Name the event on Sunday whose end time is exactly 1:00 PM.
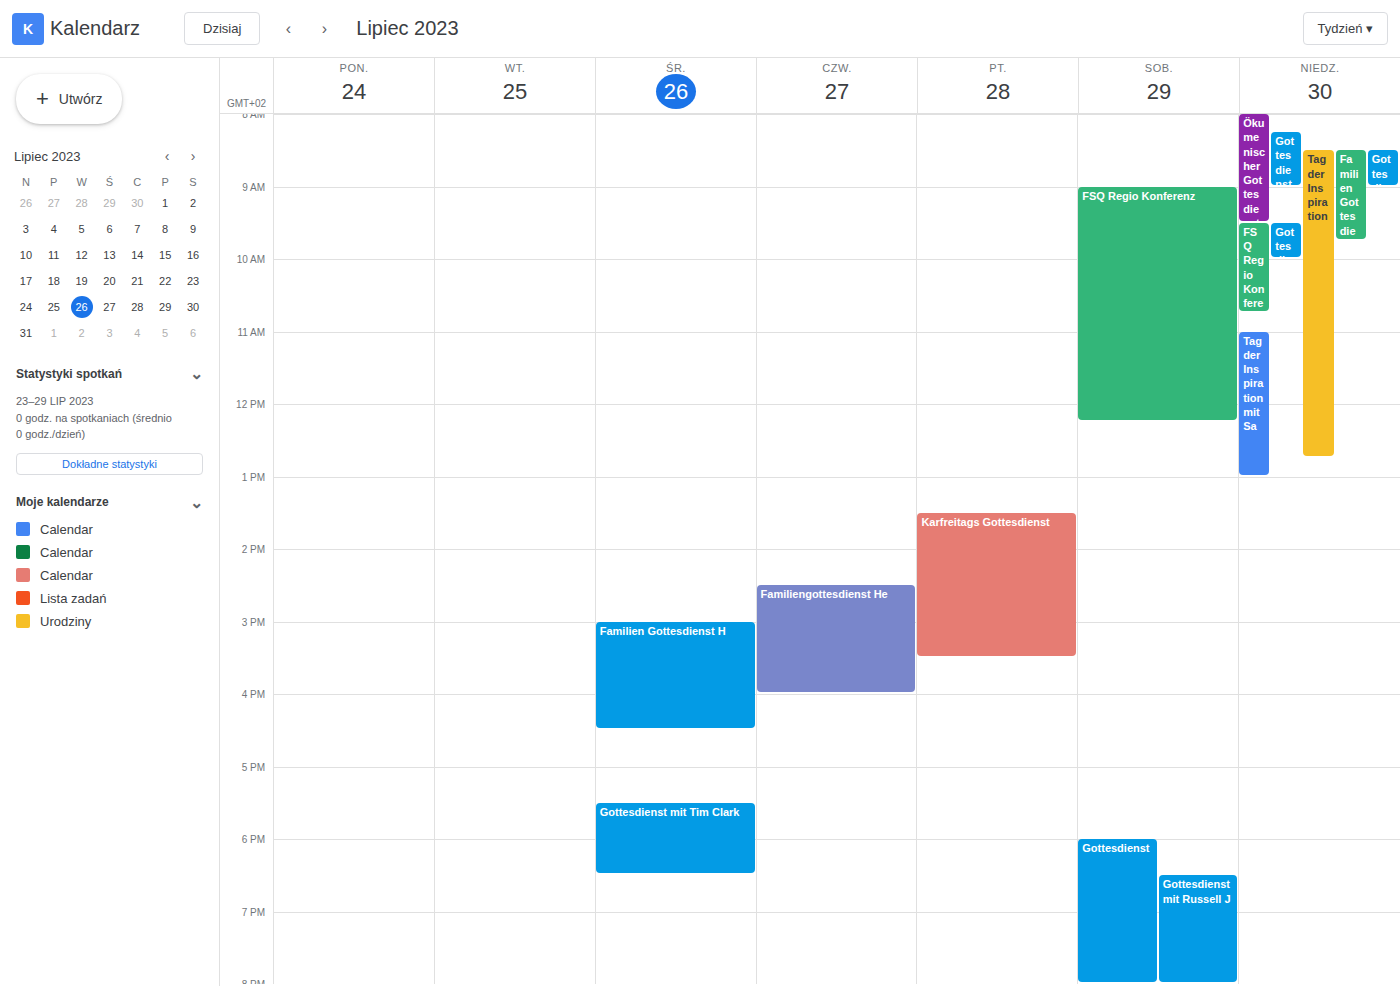
"Tag der Inspiration mit Sa"